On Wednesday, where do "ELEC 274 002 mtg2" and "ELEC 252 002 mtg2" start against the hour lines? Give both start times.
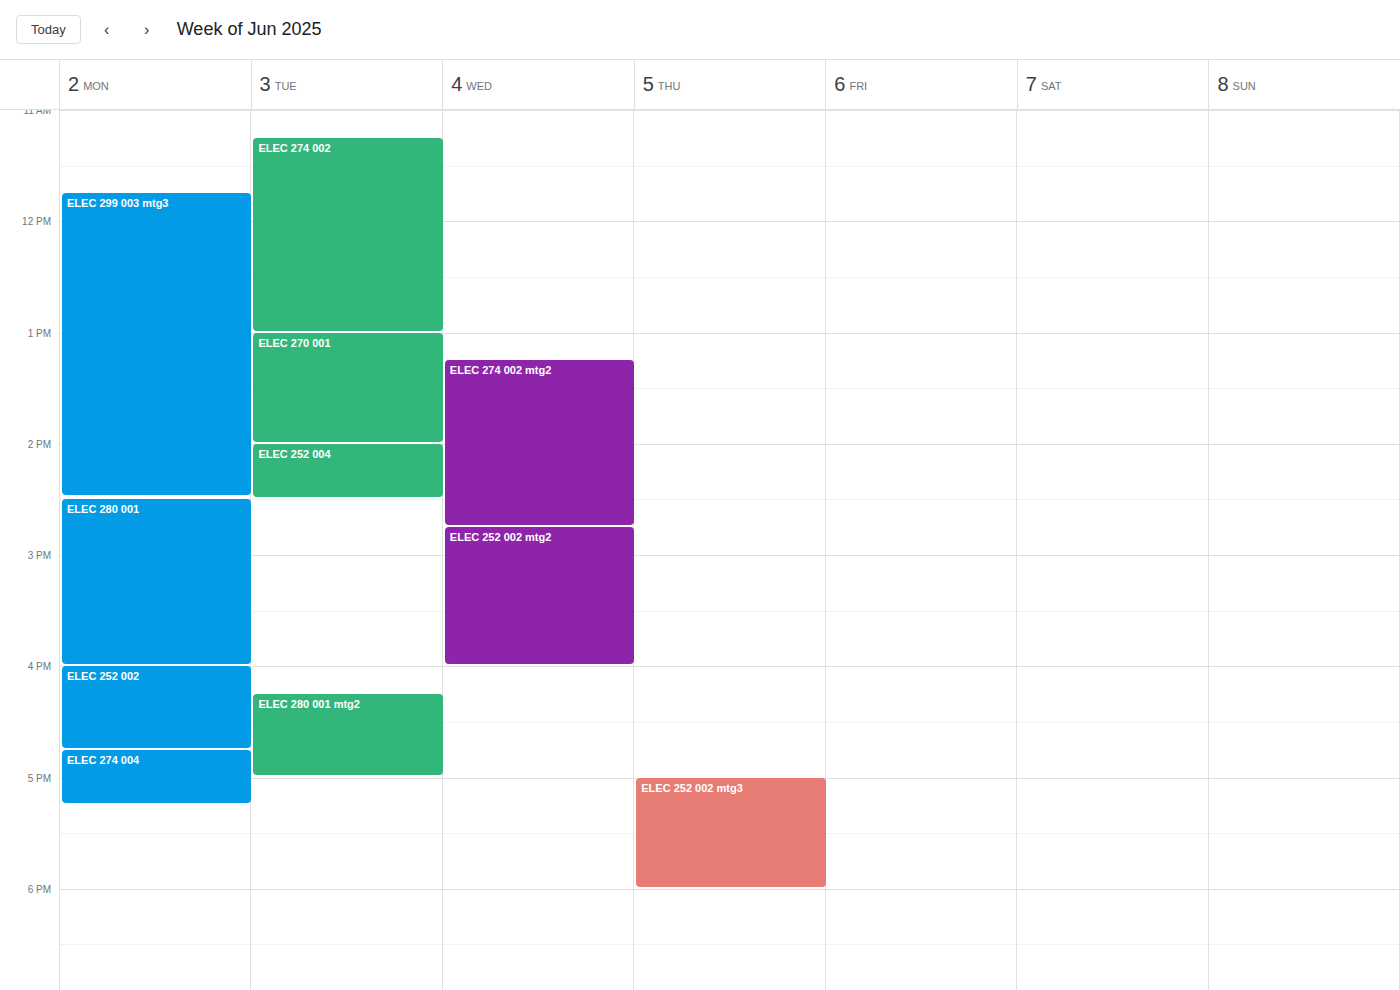
"ELEC 274 002 mtg2": 1:15 PM, neither: a quarter of the way from the 1 PM line to the 2 PM line. "ELEC 252 002 mtg2": 2:45 PM, neither: three quarters of the way from the 2 PM line to the 3 PM line.